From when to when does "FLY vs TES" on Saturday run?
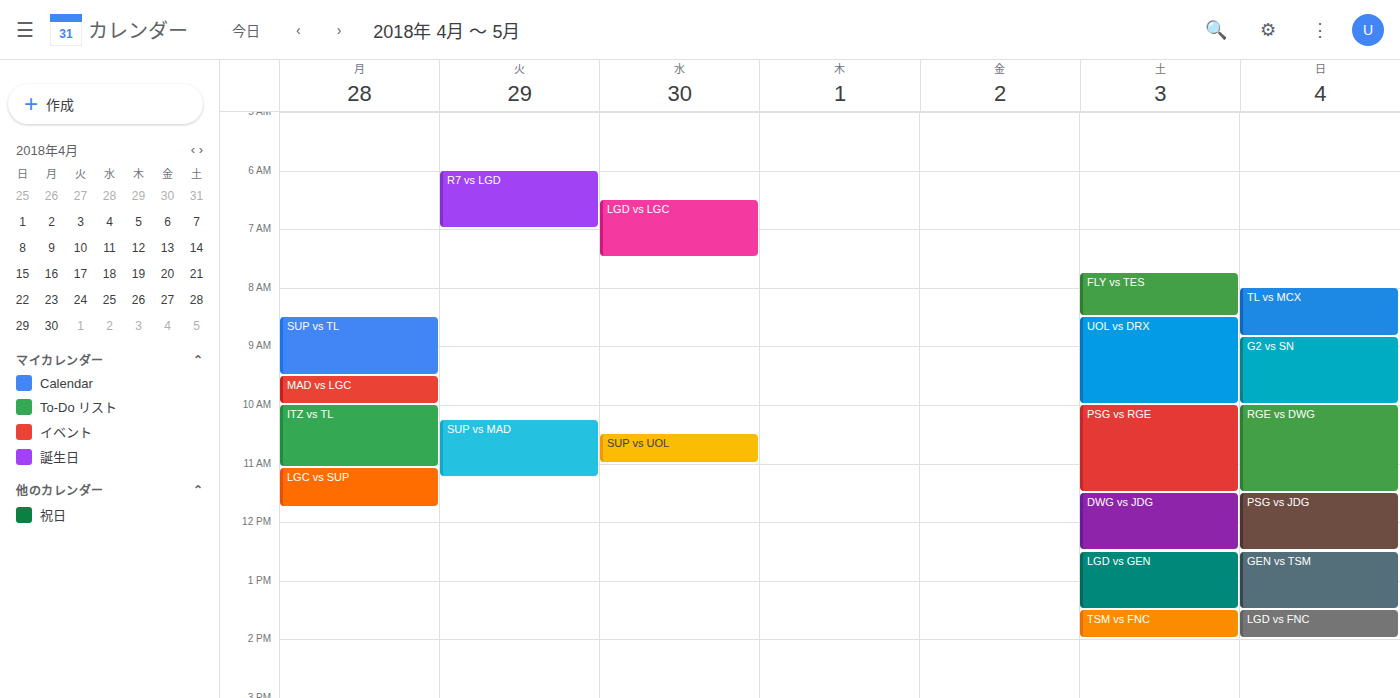
7:45 AM to 8:30 AM